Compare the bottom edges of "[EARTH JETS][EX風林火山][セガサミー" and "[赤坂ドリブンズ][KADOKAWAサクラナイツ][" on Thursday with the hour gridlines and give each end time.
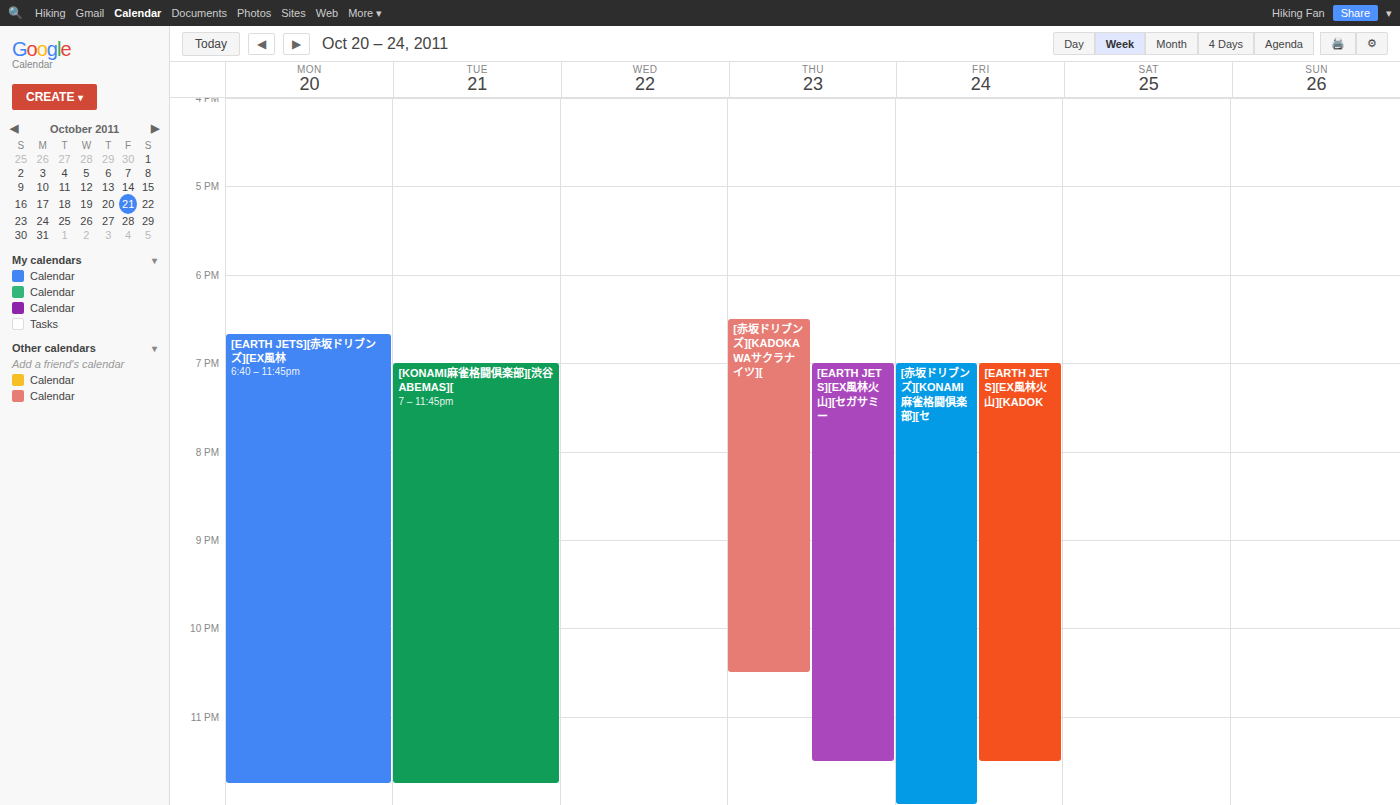
"[EARTH JETS][EX風林火山][セガサミー": 11:30 PM, halfway between the 11 PM and 12 AM lines. "[赤坂ドリブンズ][KADOKAWAサクラナイツ][": 10:30 PM, halfway between the 10 PM and 11 PM lines.